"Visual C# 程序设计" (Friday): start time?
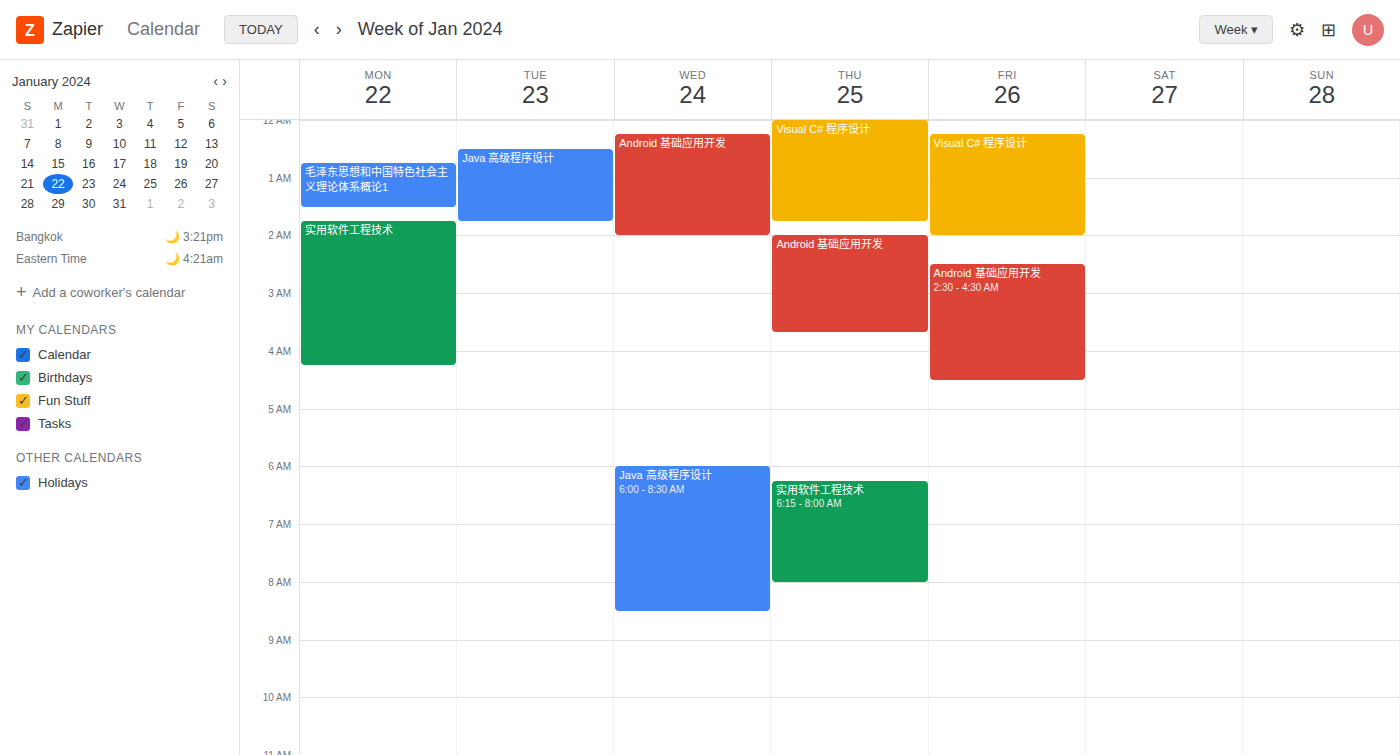
12:15 AM